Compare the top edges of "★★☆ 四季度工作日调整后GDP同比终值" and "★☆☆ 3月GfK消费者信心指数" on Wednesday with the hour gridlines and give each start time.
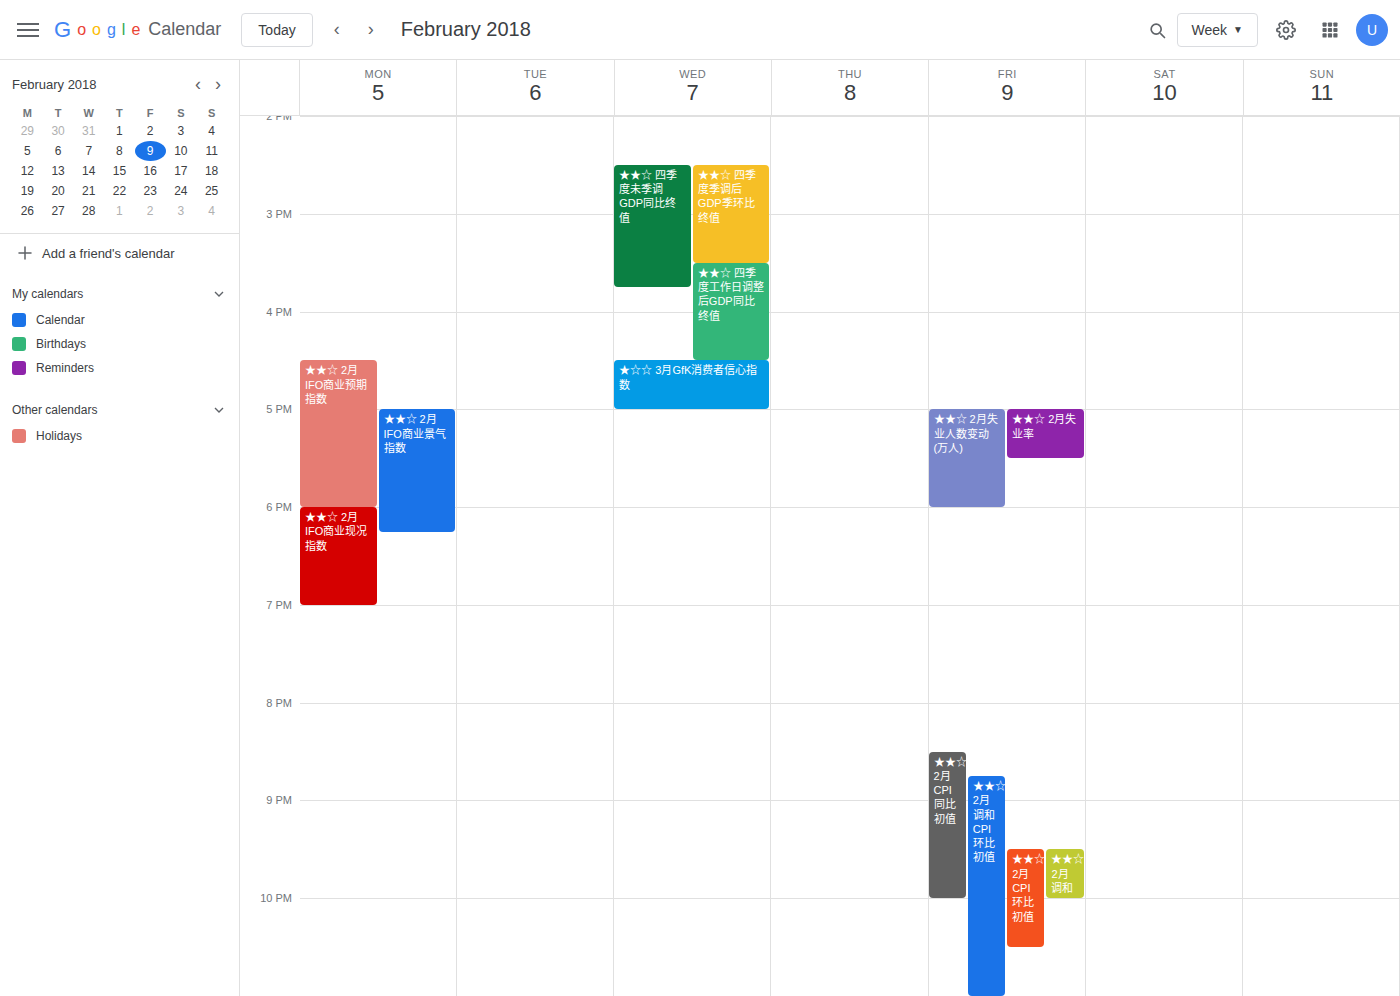
"★★☆ 四季度工作日调整后GDP同比终值": 3:30 PM, halfway between the 3 PM and 4 PM lines. "★☆☆ 3月GfK消费者信心指数": 4:30 PM, halfway between the 4 PM and 5 PM lines.